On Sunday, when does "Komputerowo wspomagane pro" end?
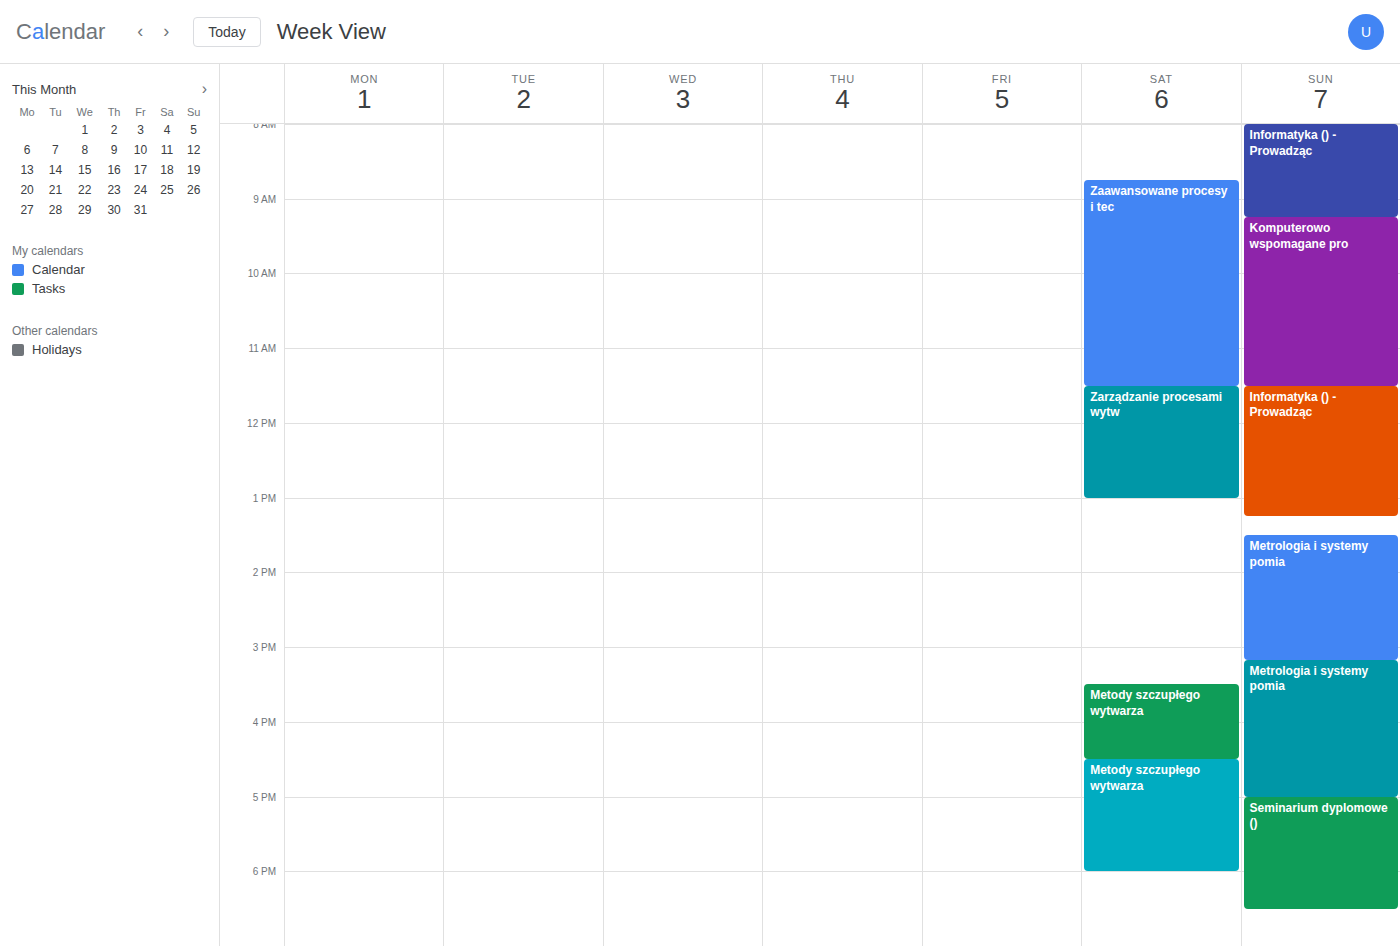
11:30 AM